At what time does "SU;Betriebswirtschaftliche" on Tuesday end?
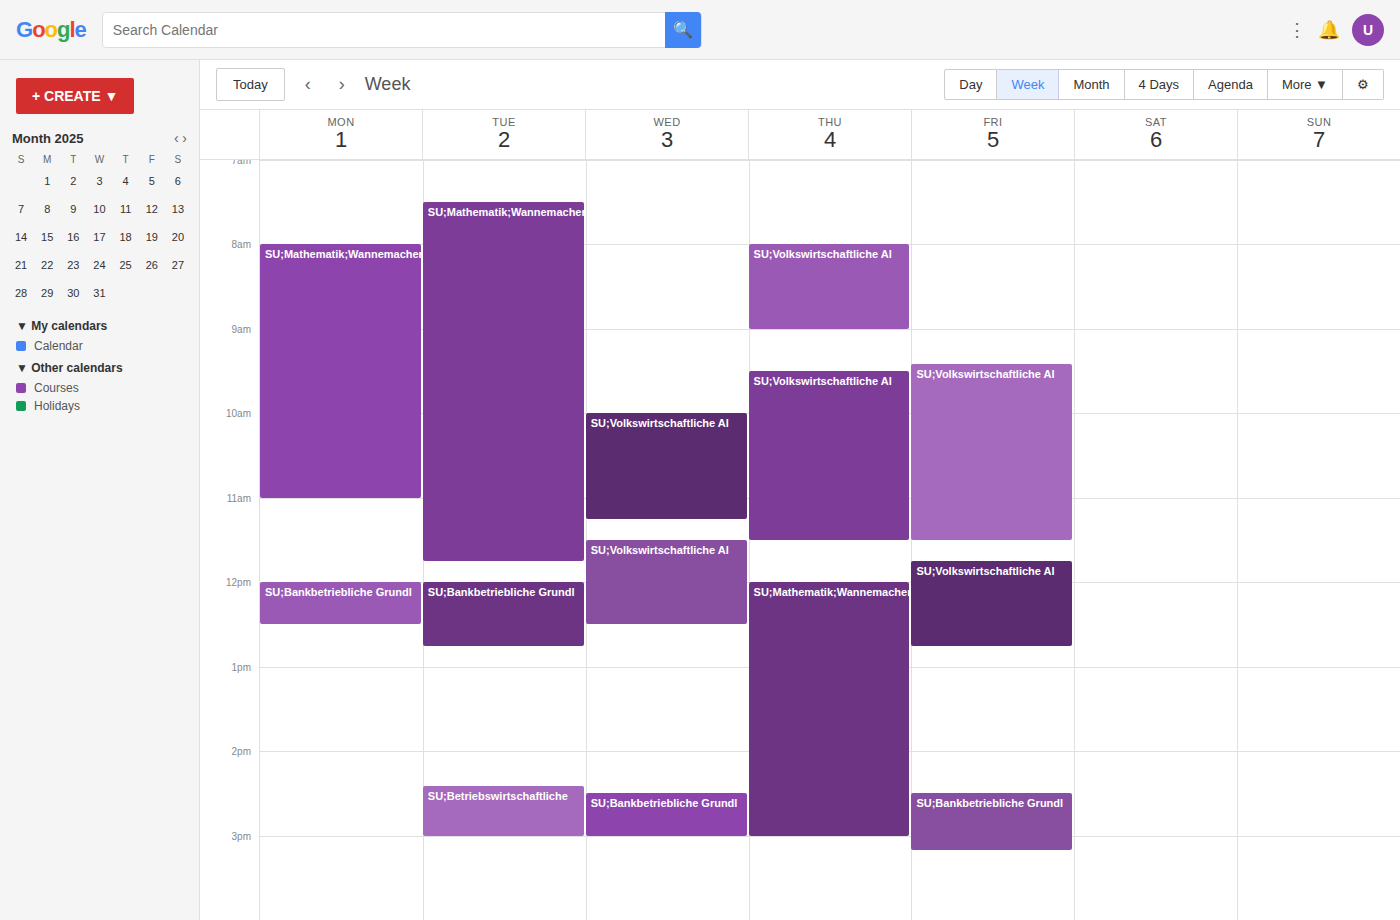
3:00 PM